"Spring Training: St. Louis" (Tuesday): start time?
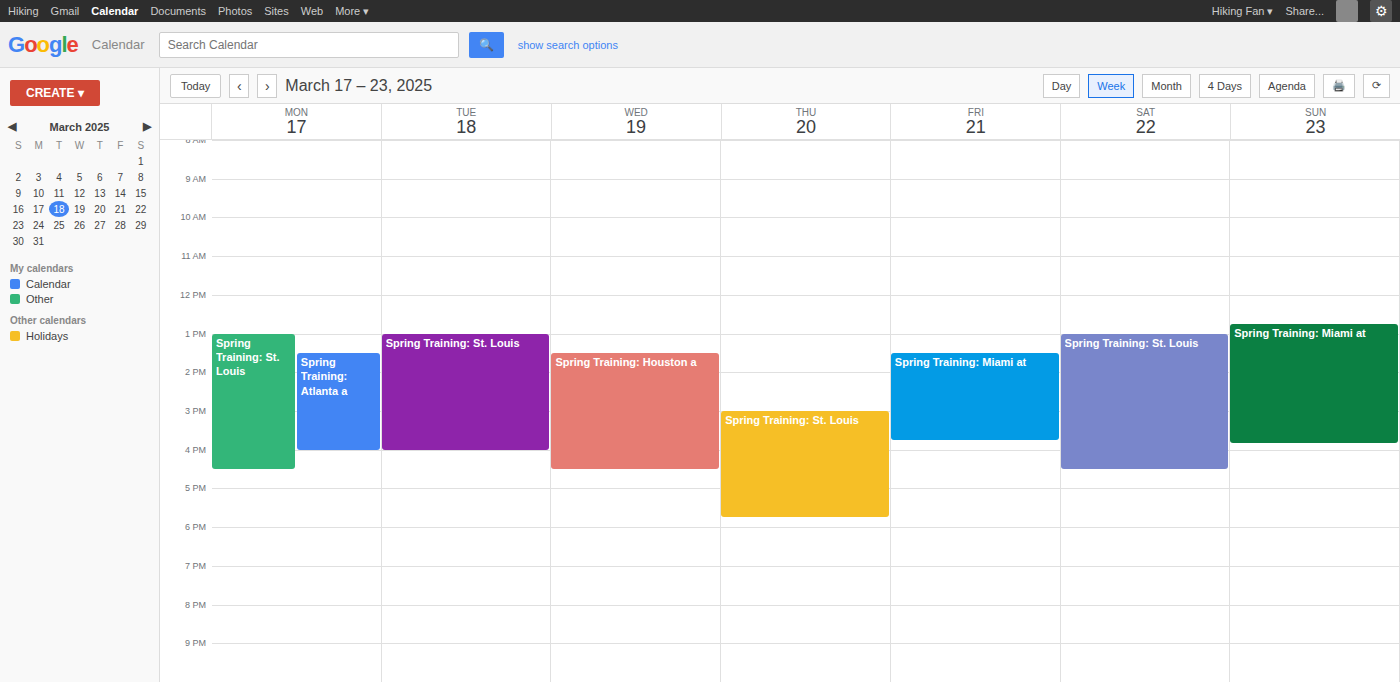
1:00 PM